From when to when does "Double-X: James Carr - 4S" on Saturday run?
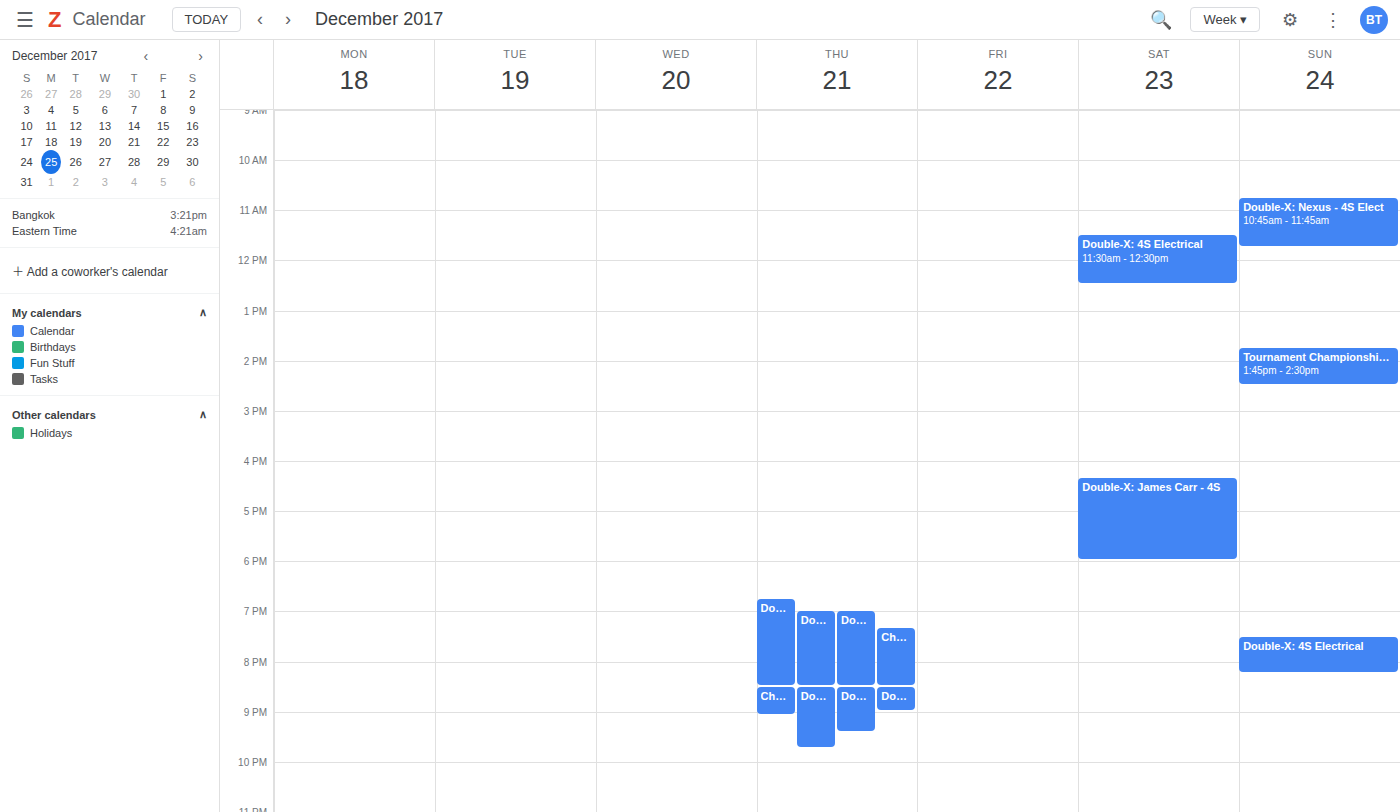
4:20 PM to 6:00 PM